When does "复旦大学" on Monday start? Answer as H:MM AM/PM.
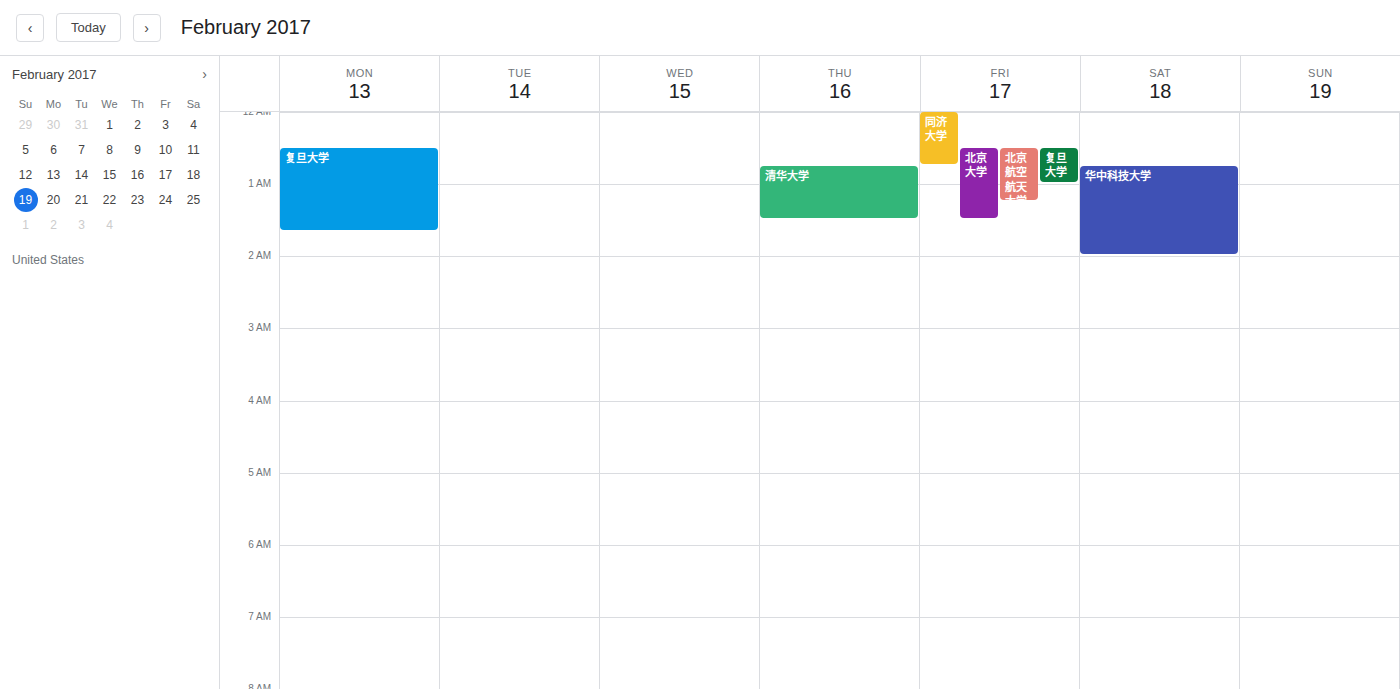
12:30 AM